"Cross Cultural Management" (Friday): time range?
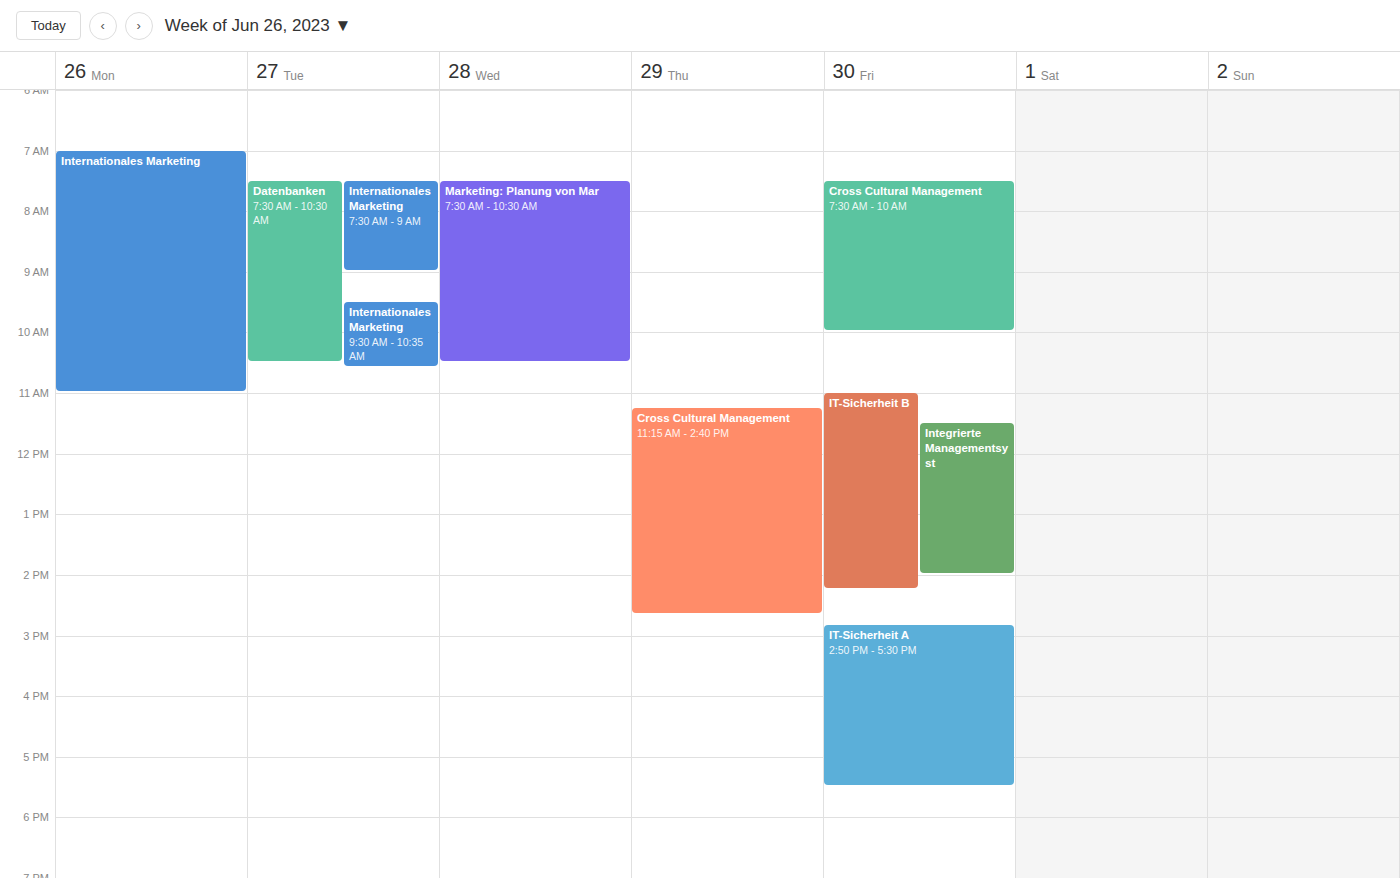
07:30 to 10:00